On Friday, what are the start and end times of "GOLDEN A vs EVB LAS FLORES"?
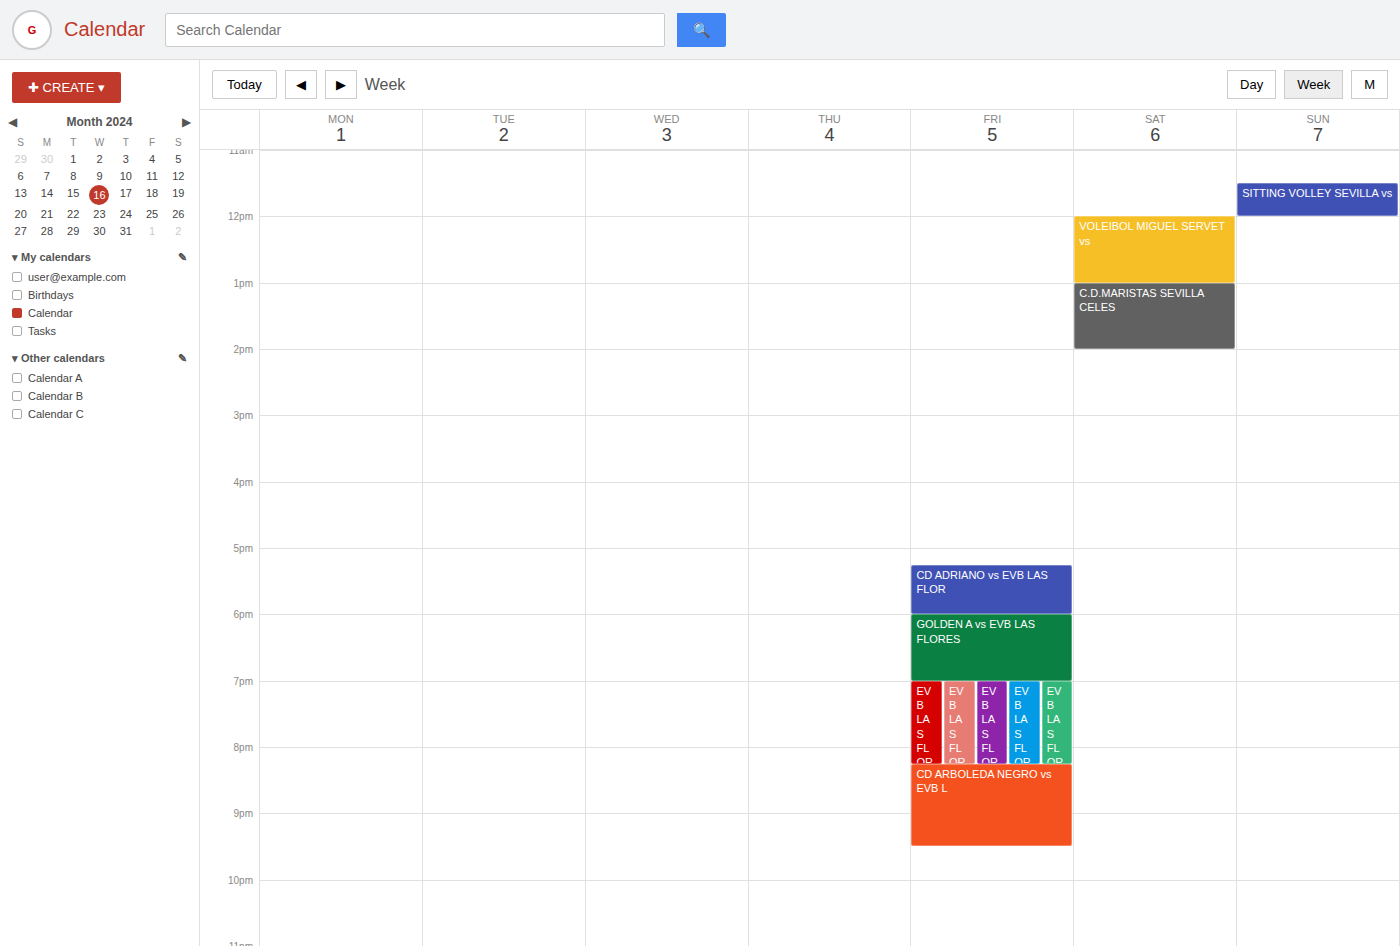
6:00 PM to 7:00 PM